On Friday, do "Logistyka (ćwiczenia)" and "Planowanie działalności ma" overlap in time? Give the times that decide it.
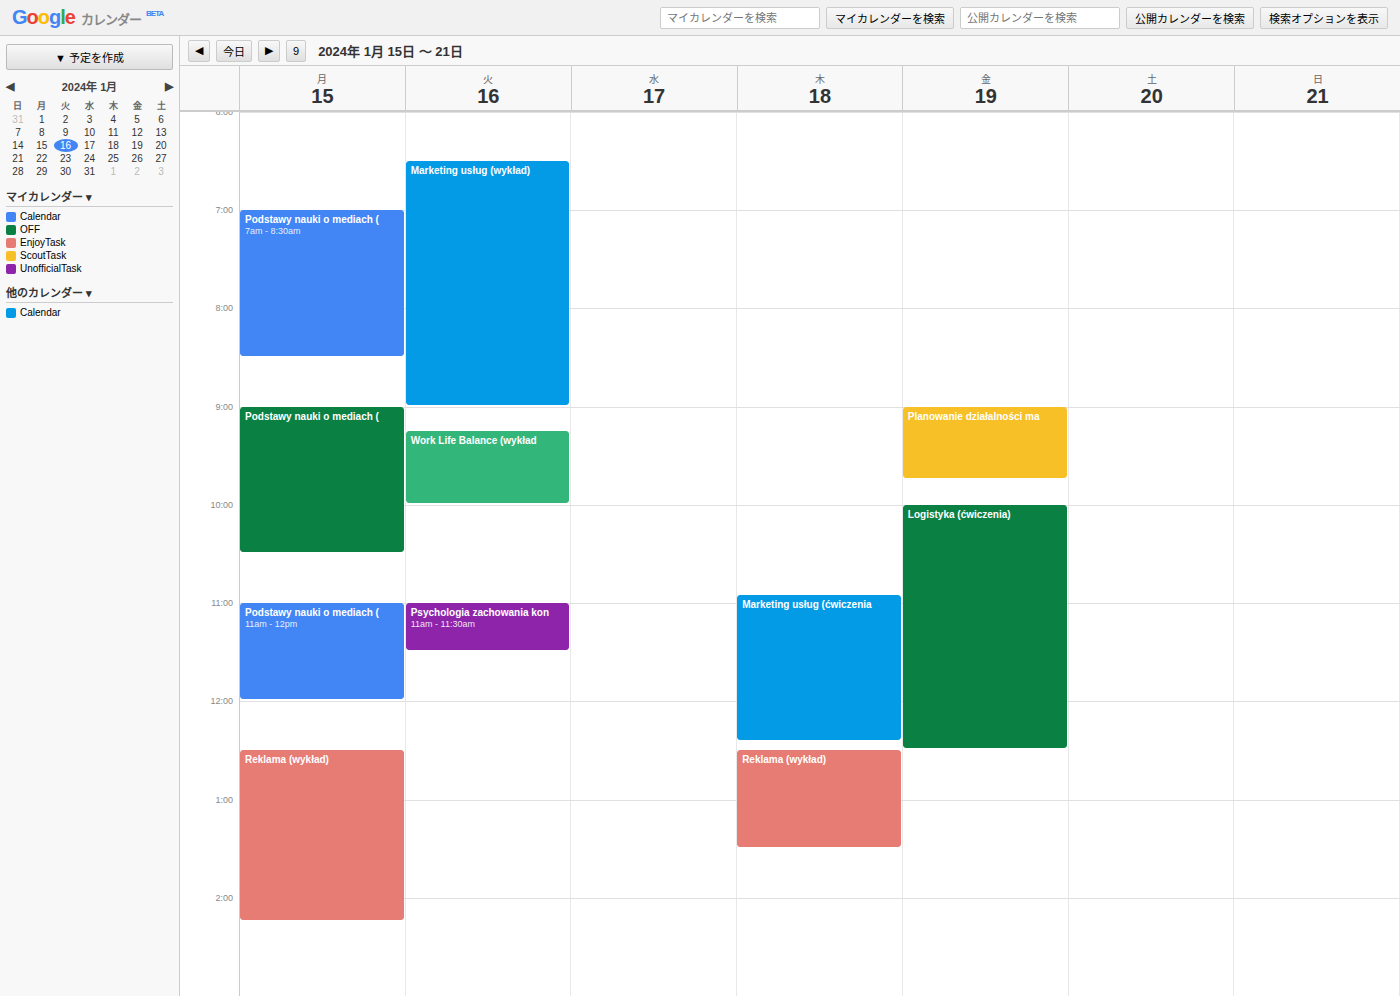
"Planowanie działalności ma" ends at 9:45 AM and "Logistyka (ćwiczenia)" starts at 10:00 AM -- no overlap.